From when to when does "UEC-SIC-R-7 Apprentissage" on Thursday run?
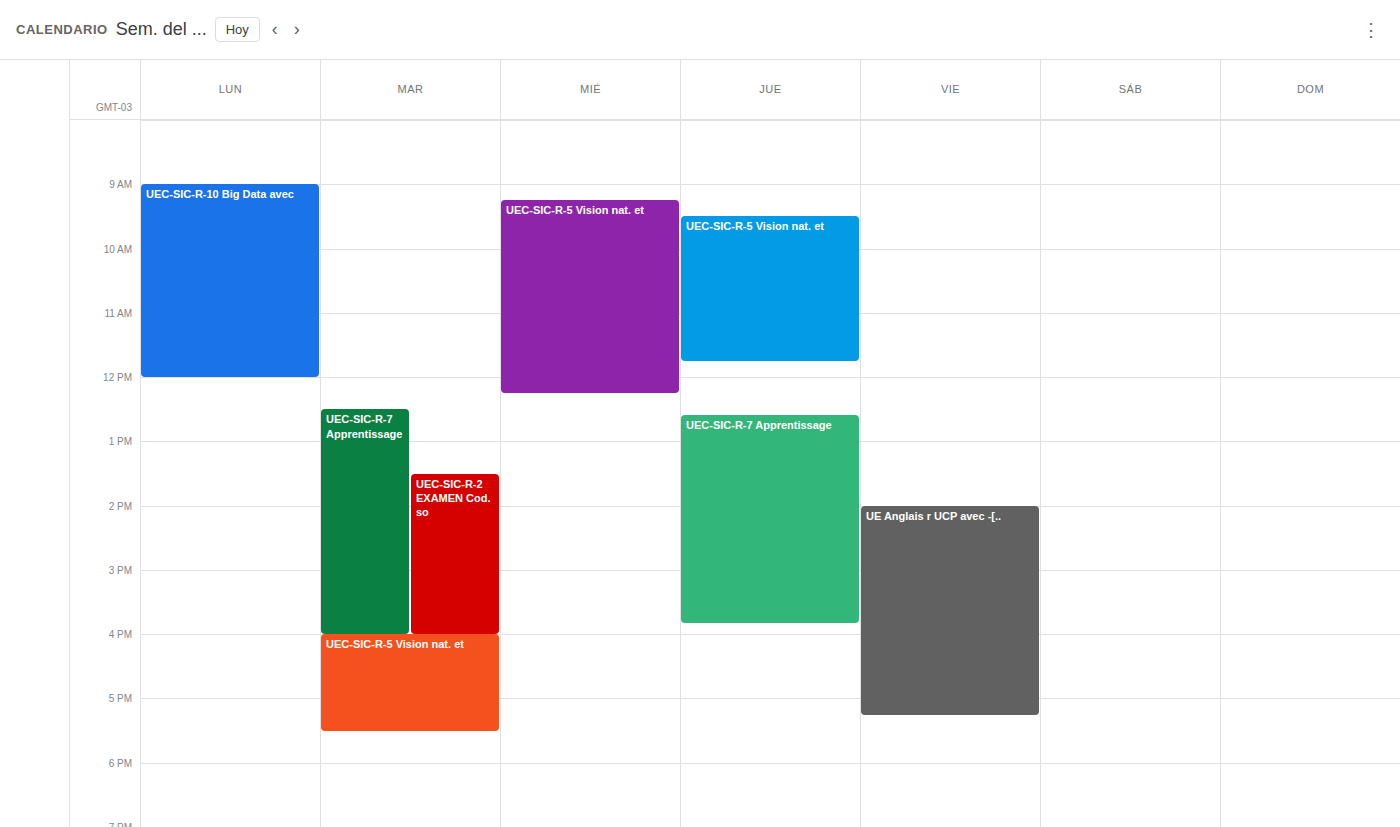
12:35 PM to 3:50 PM